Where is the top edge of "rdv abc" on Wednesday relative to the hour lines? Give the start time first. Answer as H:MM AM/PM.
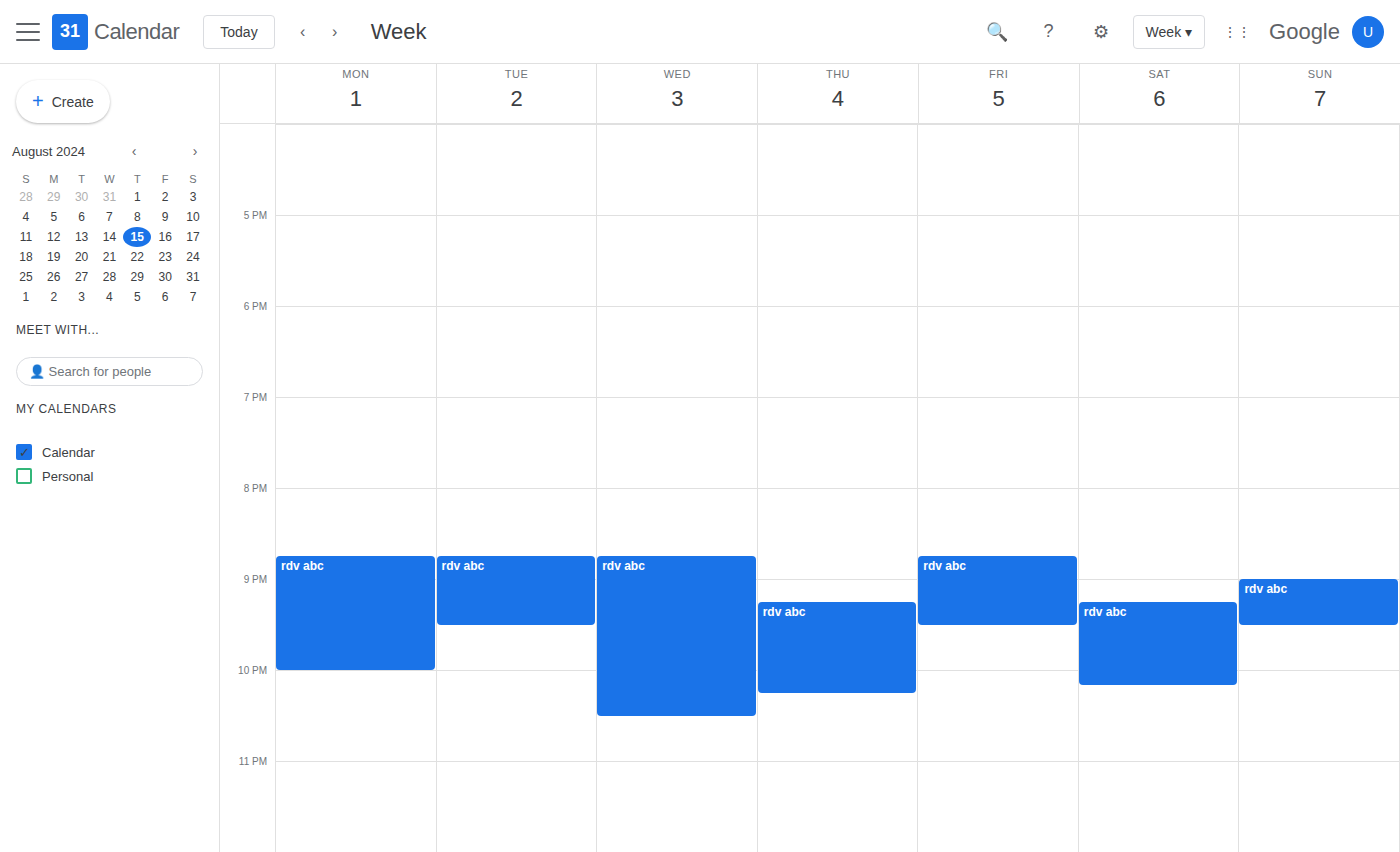
8:45 PM -- neither: three quarters of the way from the 8 PM line to the 9 PM line.